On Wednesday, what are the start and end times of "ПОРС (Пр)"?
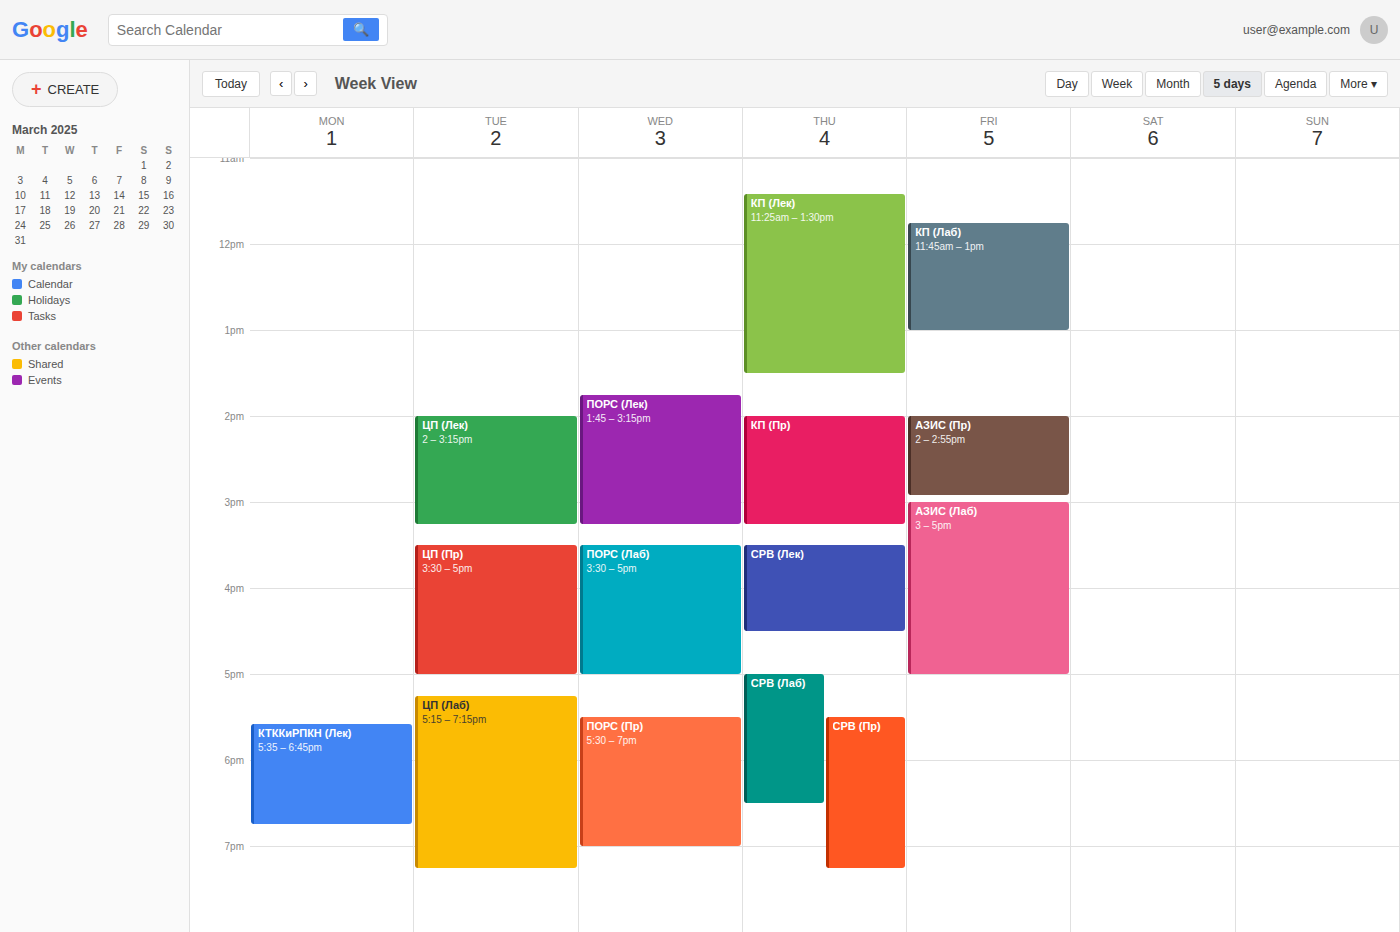
5:30 PM to 7:00 PM